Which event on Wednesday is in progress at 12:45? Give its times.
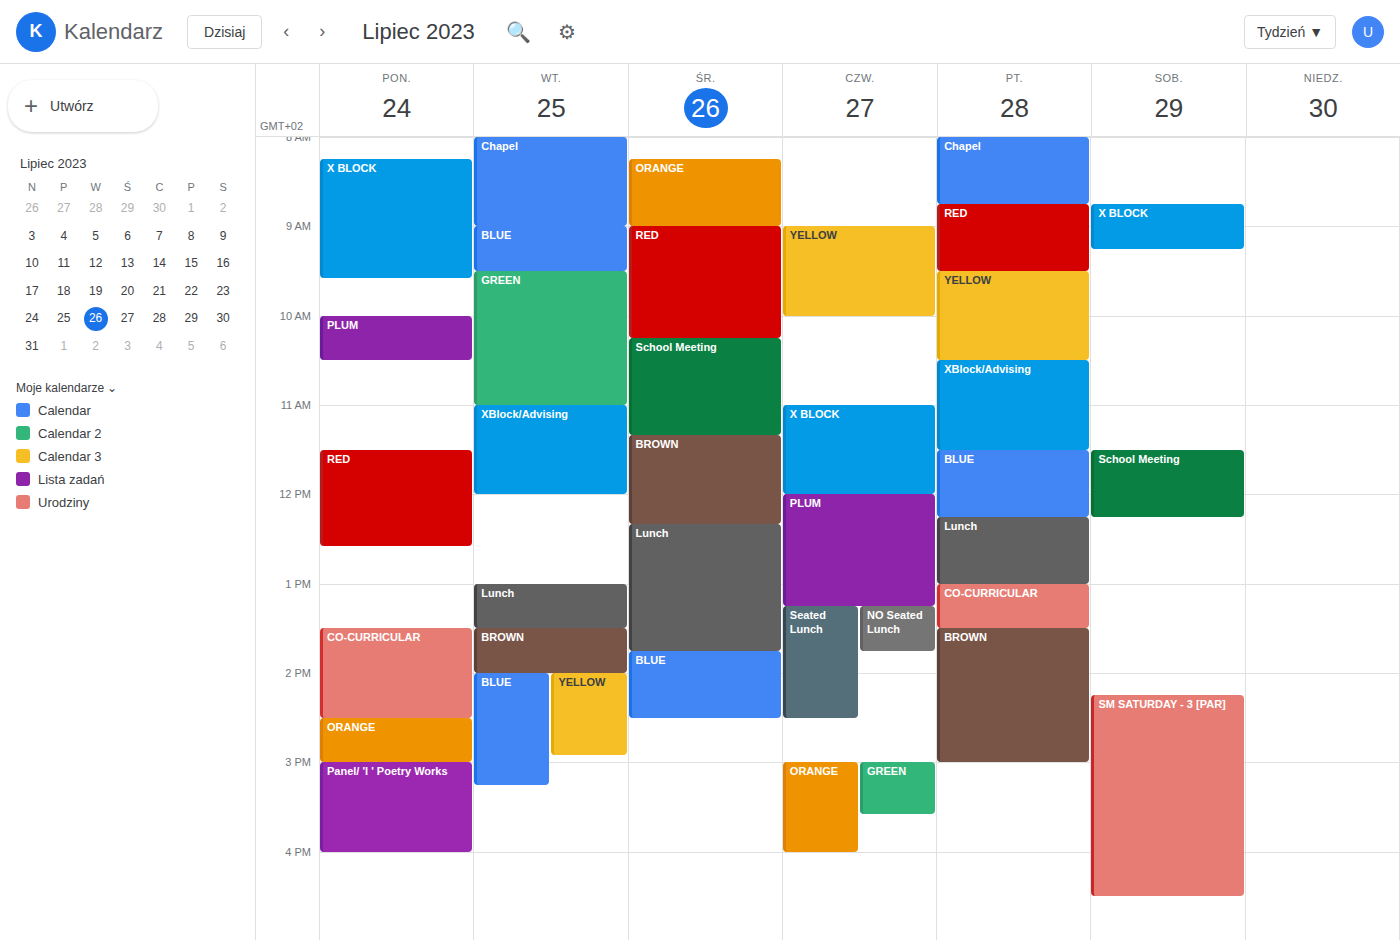
"Lunch", 12:20 to 13:45